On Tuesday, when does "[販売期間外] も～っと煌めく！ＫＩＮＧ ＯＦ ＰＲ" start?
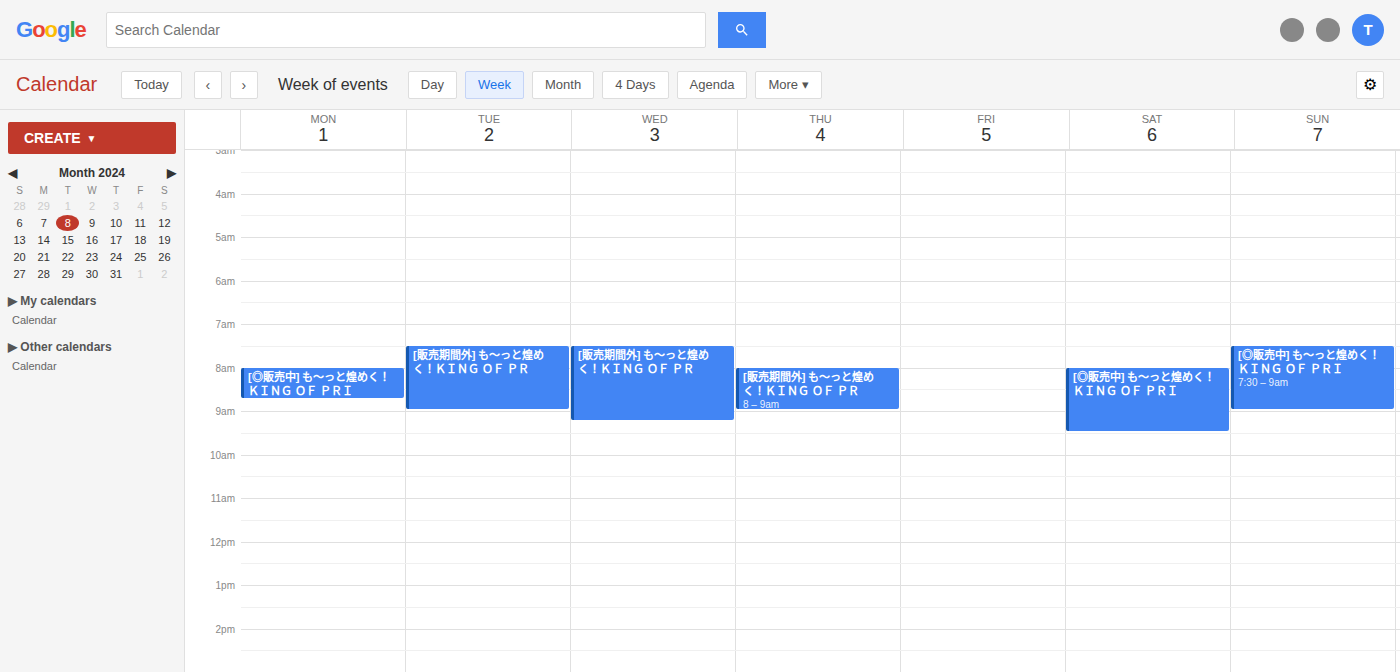
7:30 AM